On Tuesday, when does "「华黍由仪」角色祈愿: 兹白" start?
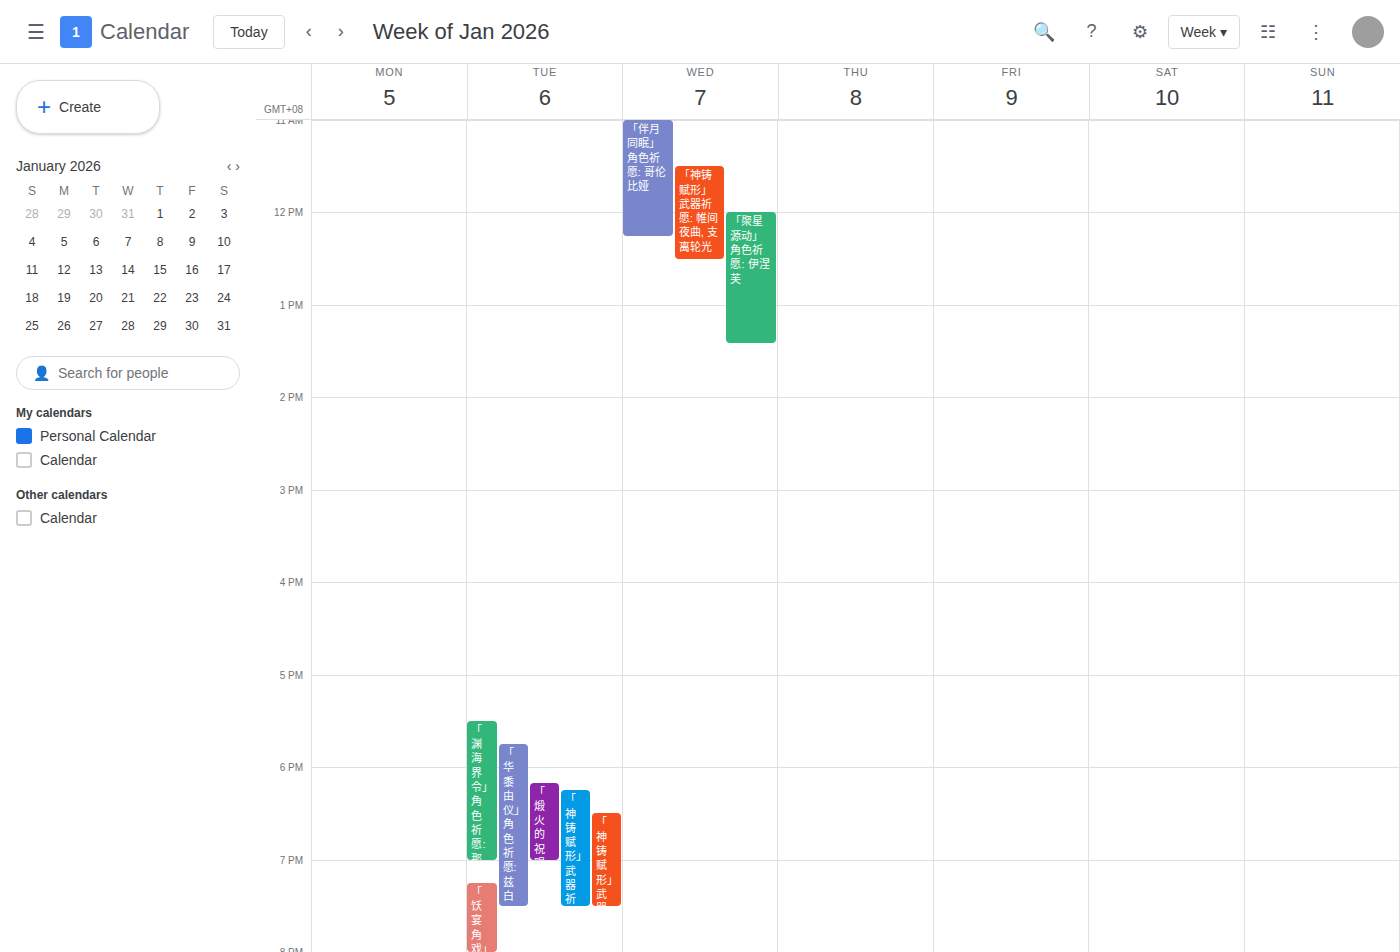
5:45 PM